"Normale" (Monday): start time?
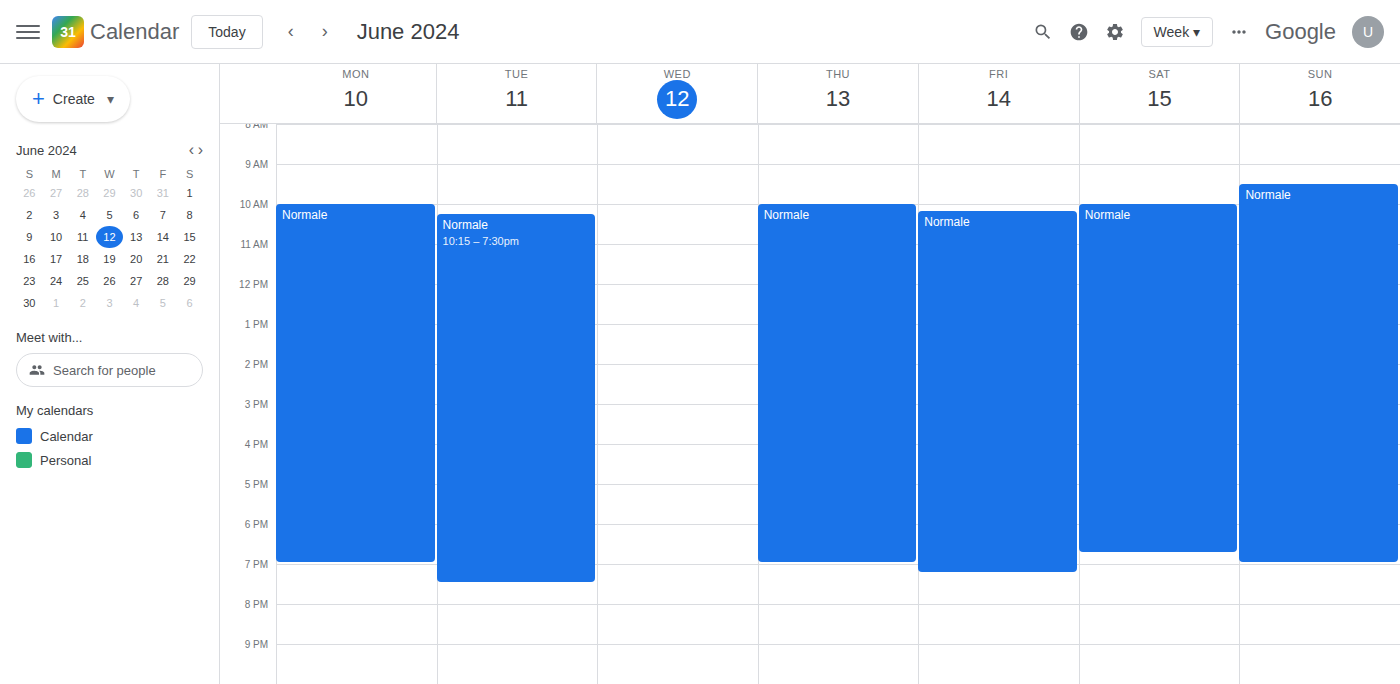
10:00 AM